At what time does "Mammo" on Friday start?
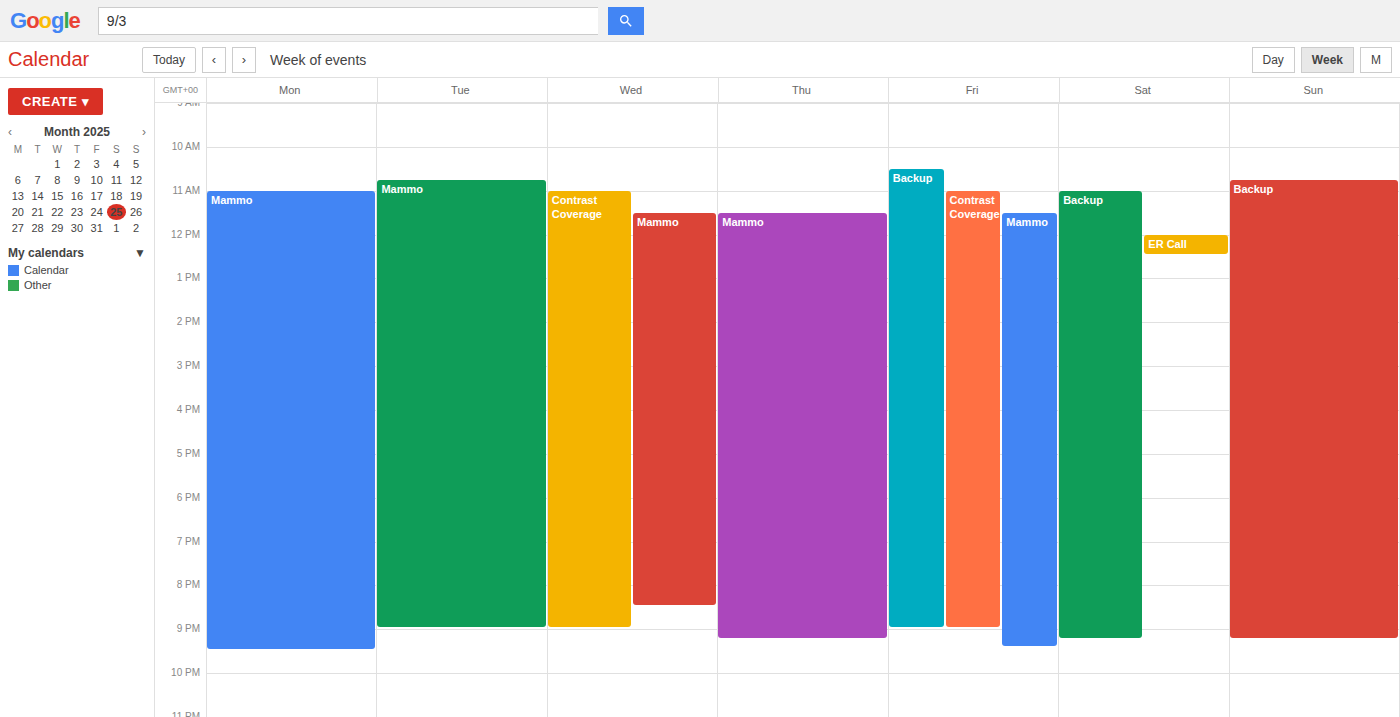
11:30 AM